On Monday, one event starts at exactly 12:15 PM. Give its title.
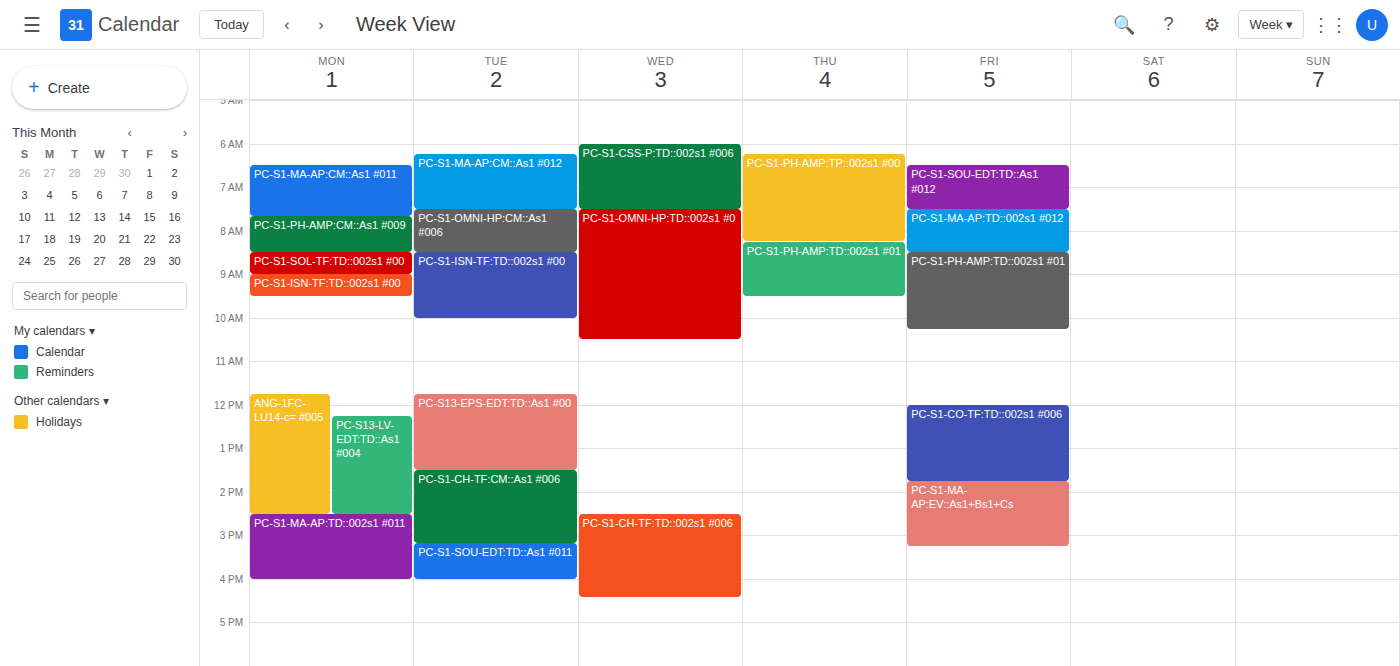
"PC-S13-LV-EDT:TD::As1 #004"